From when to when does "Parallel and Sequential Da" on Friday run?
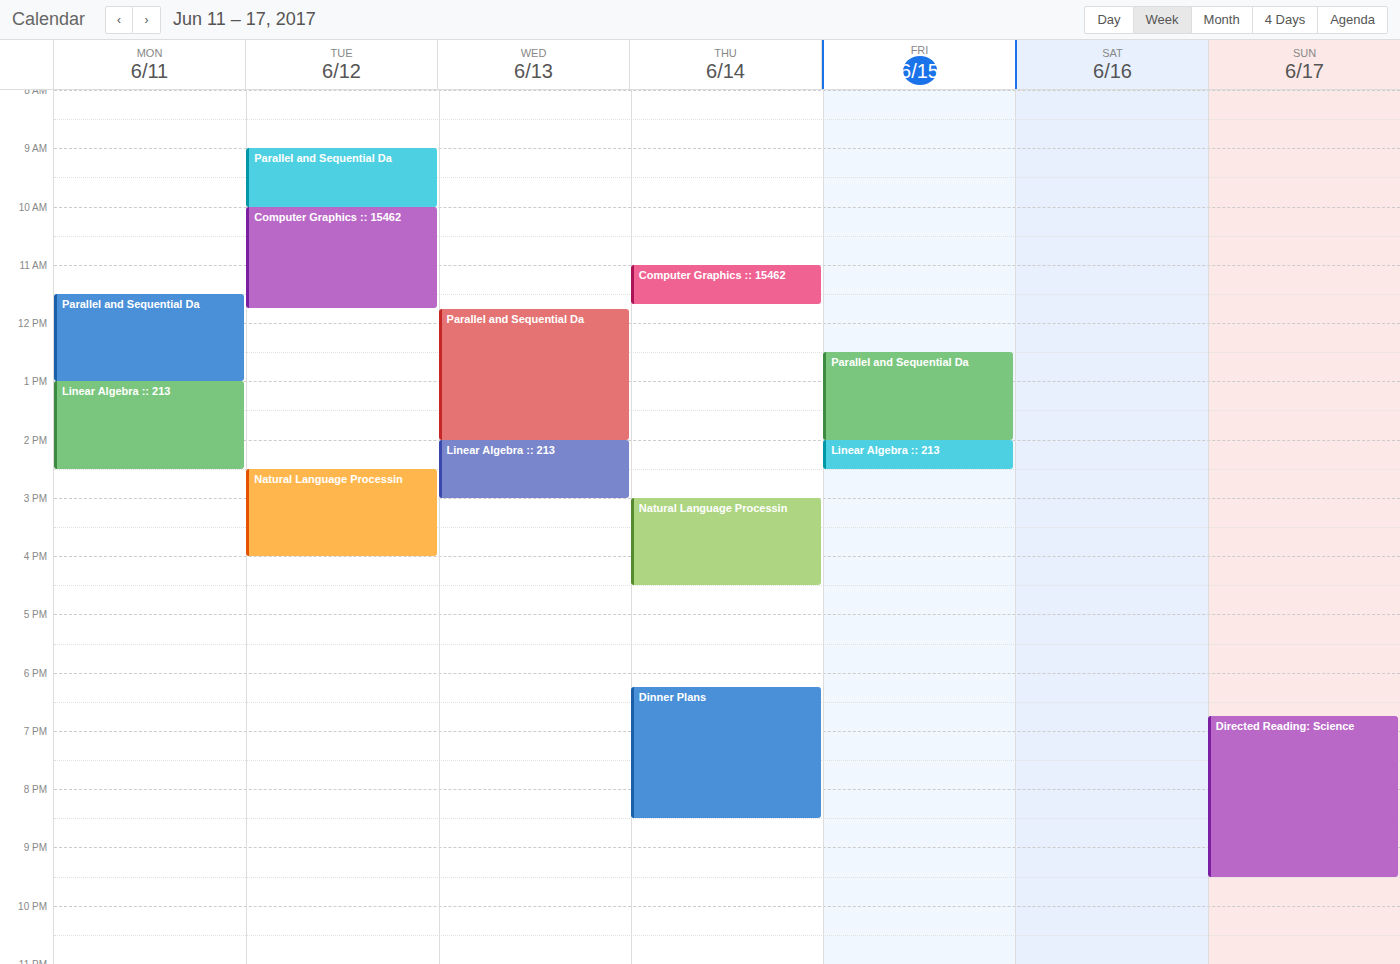
12:30 PM to 2:00 PM